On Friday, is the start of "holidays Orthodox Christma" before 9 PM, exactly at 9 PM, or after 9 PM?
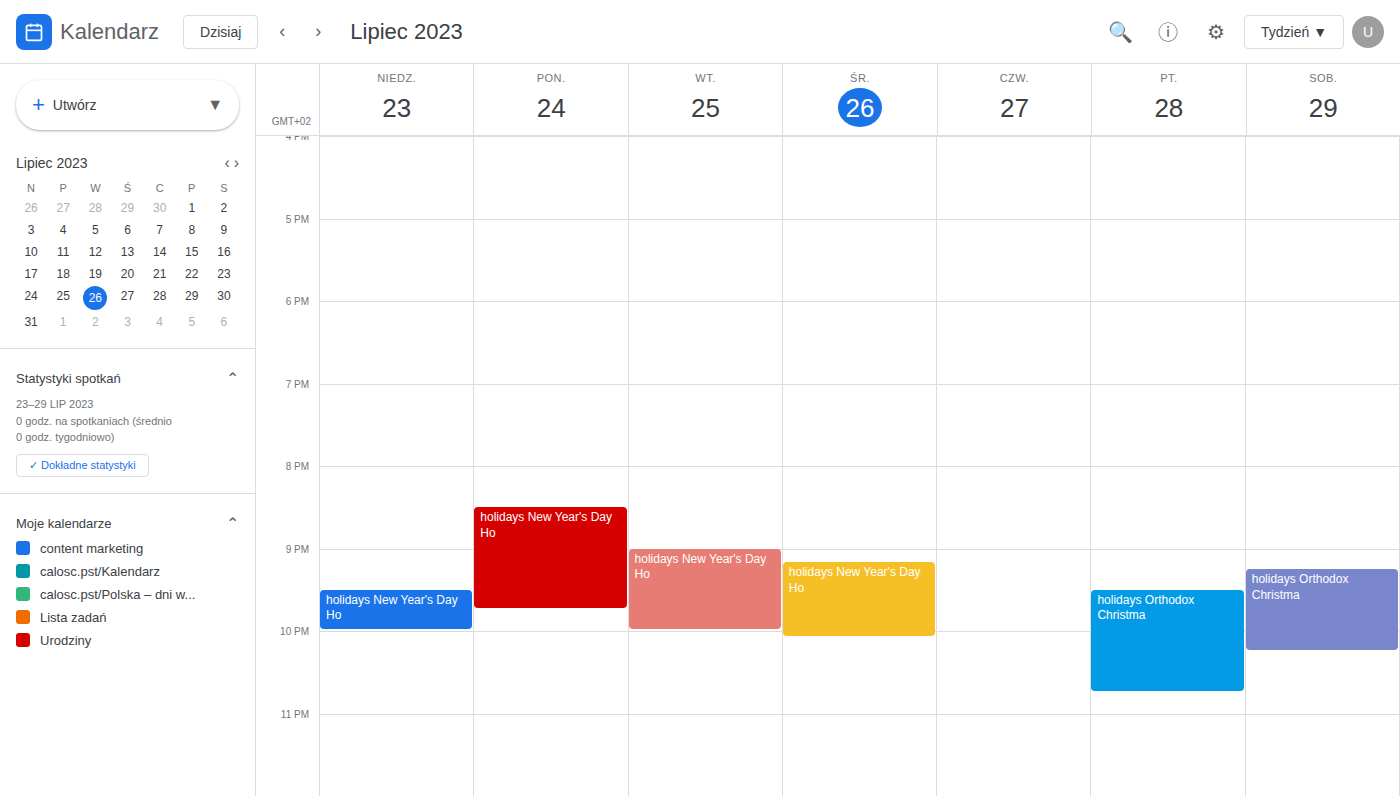
9:30 PM -- after 9 PM, 30 minutes below the 9 PM line.